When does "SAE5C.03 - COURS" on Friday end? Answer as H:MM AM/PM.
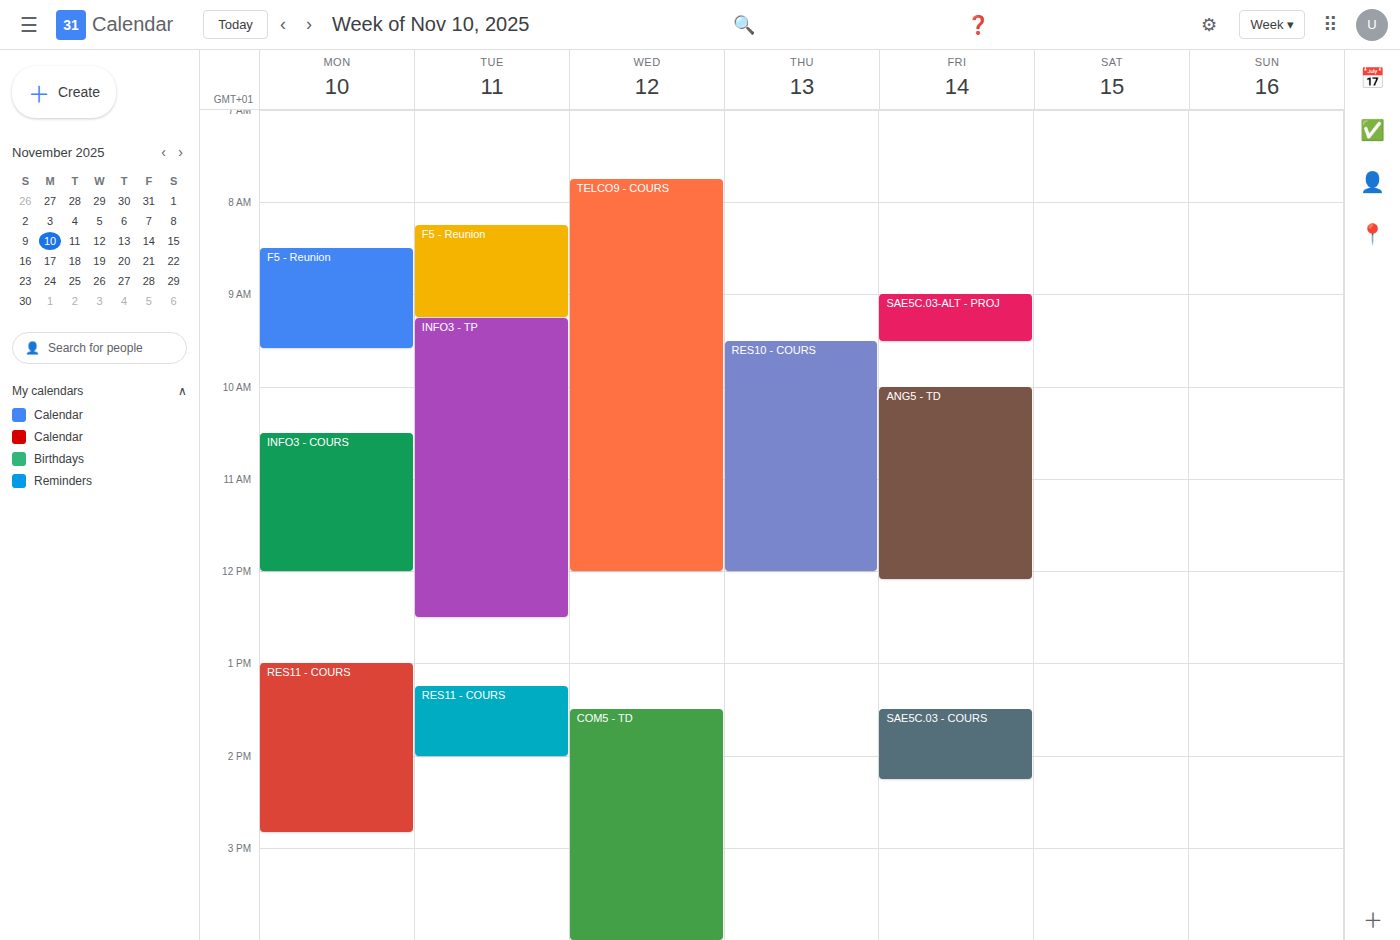
2:15 PM